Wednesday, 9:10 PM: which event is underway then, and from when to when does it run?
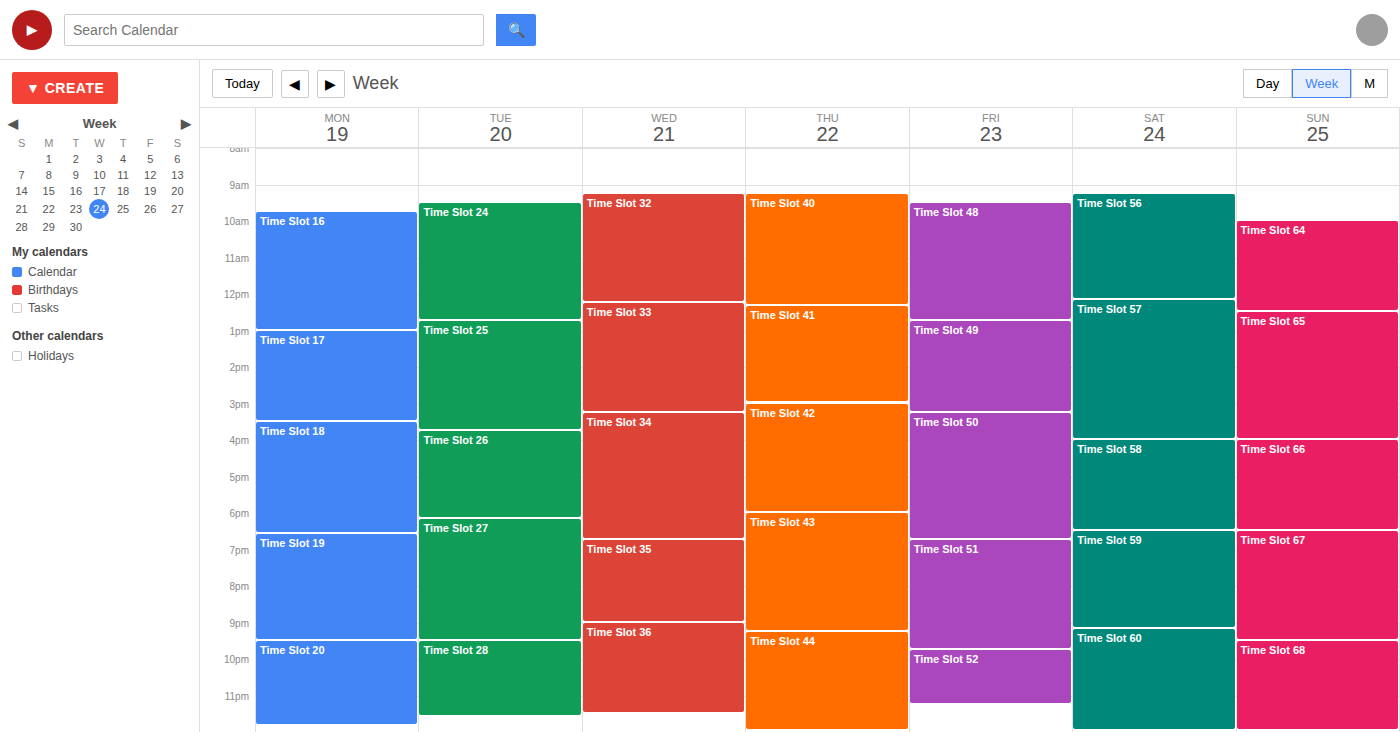
"Time Slot 36", 9:00 PM to 11:30 PM